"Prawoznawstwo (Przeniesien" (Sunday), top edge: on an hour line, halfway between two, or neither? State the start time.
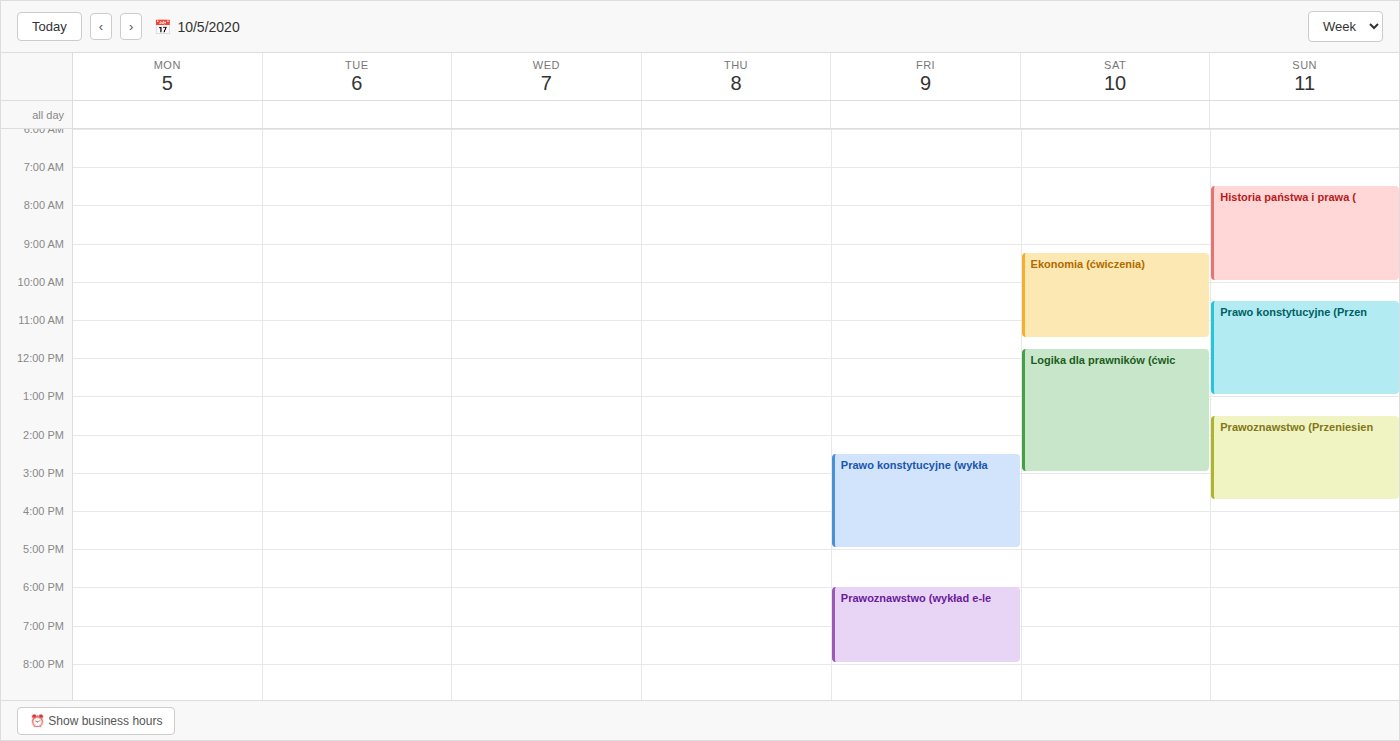
1:30 PM -- halfway between the 1 PM and 2 PM lines.